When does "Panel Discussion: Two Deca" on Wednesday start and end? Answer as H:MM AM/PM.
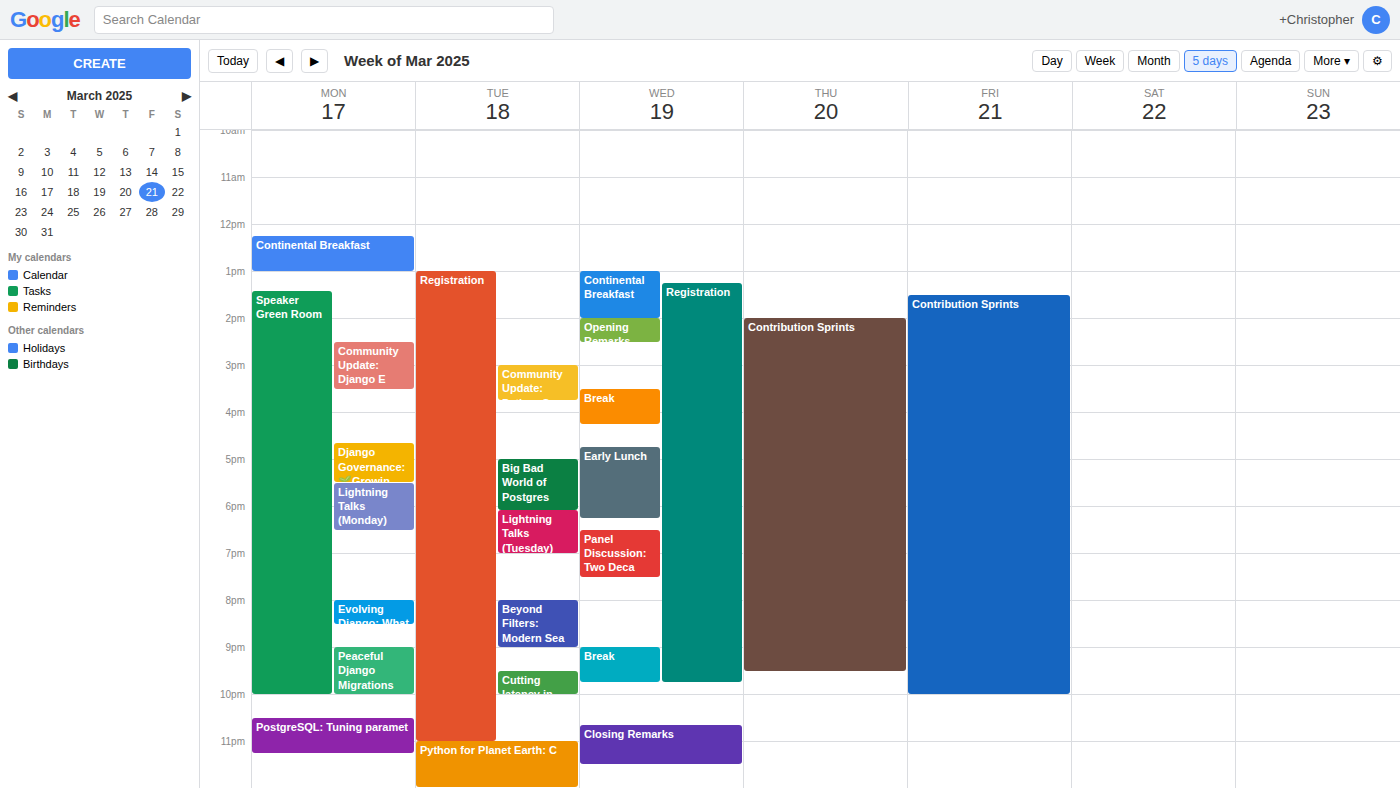
6:30 PM to 7:30 PM